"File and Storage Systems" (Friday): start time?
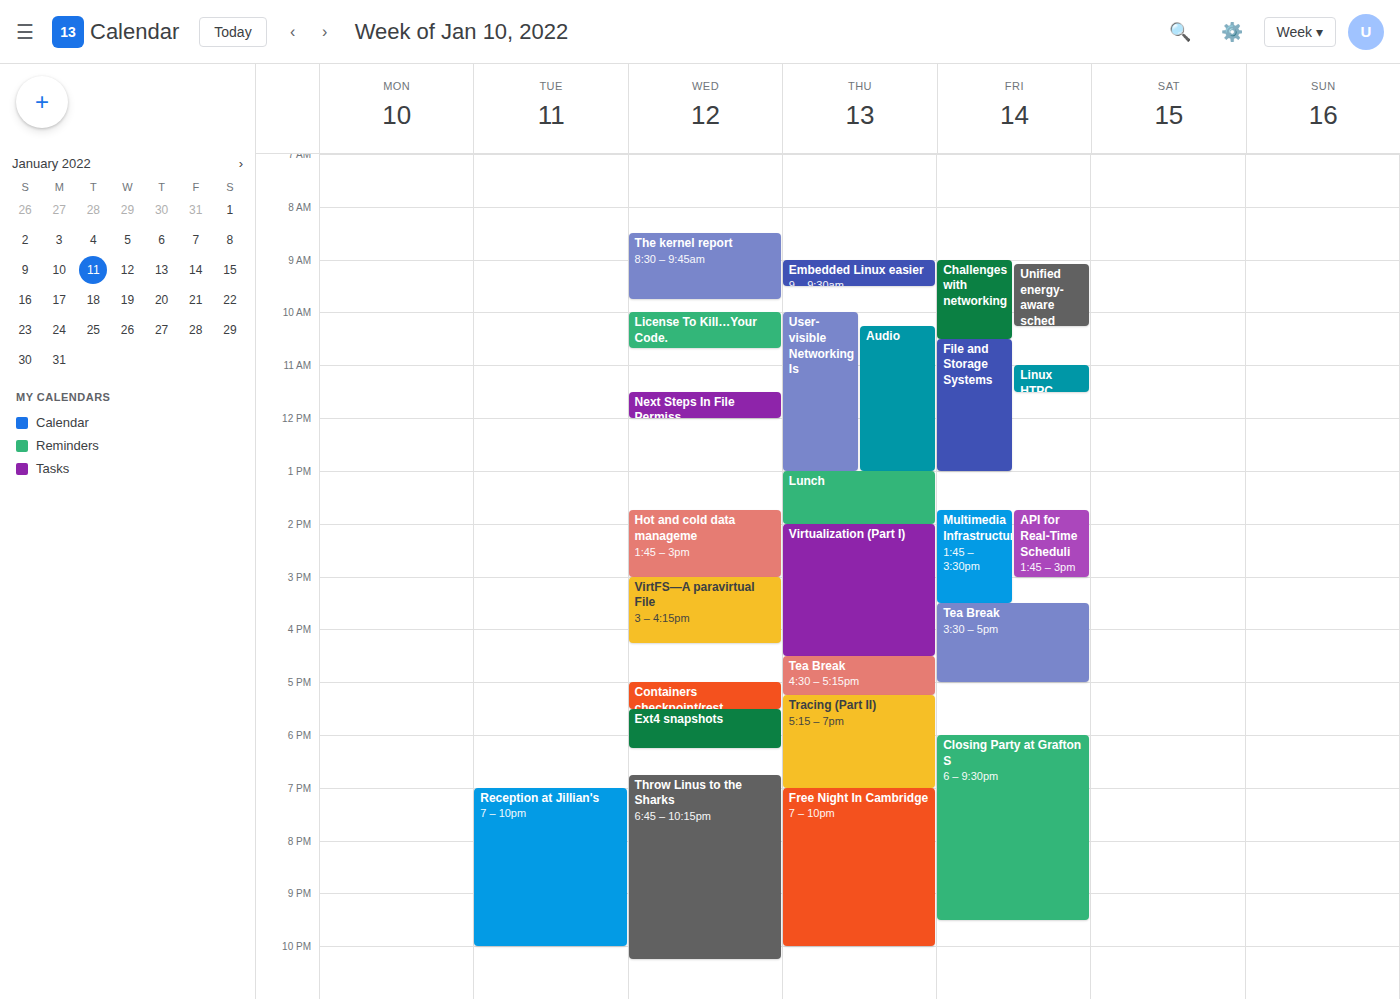
10:30 AM